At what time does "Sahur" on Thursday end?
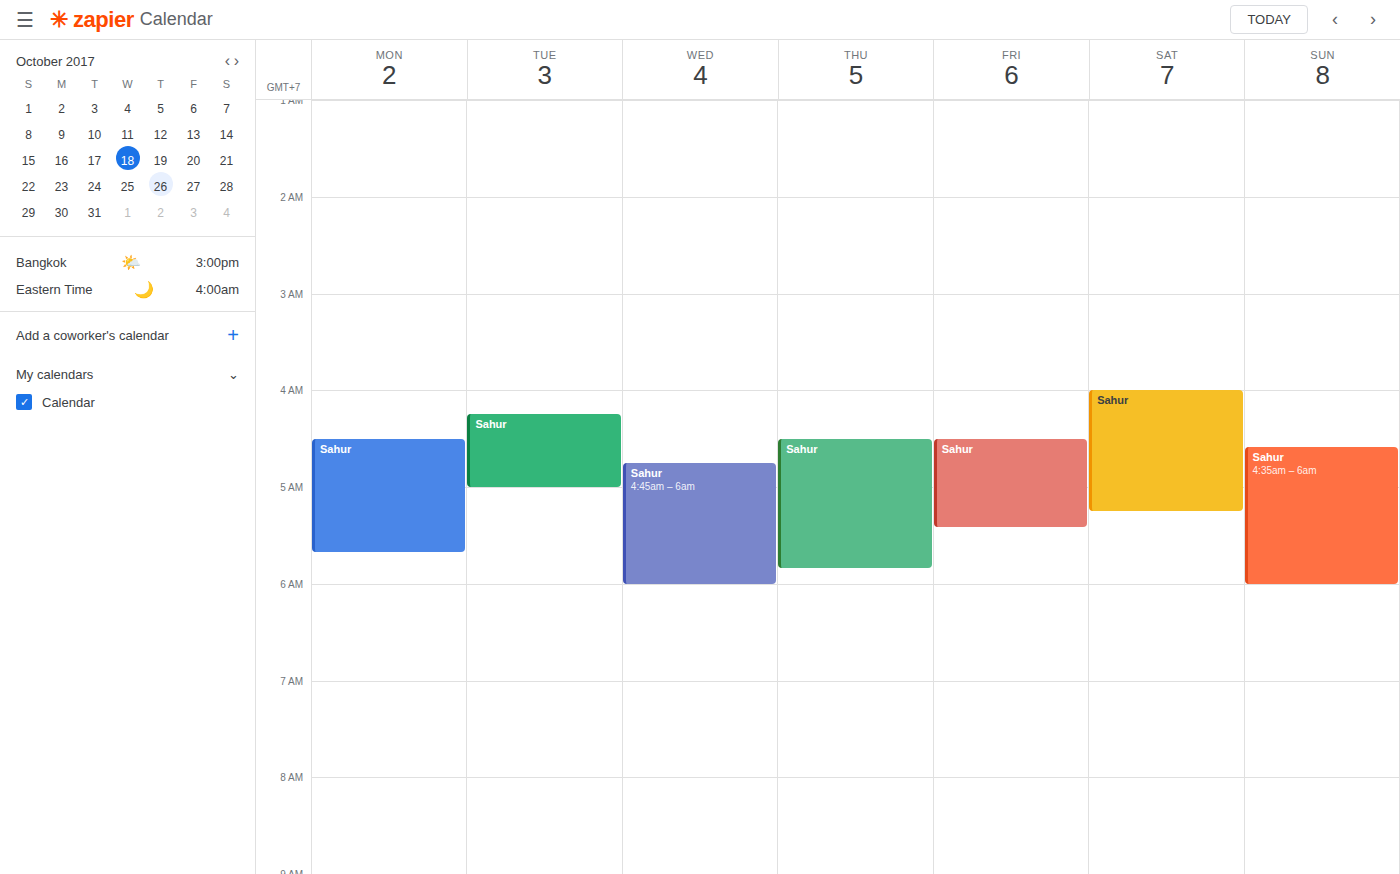
5:50 AM